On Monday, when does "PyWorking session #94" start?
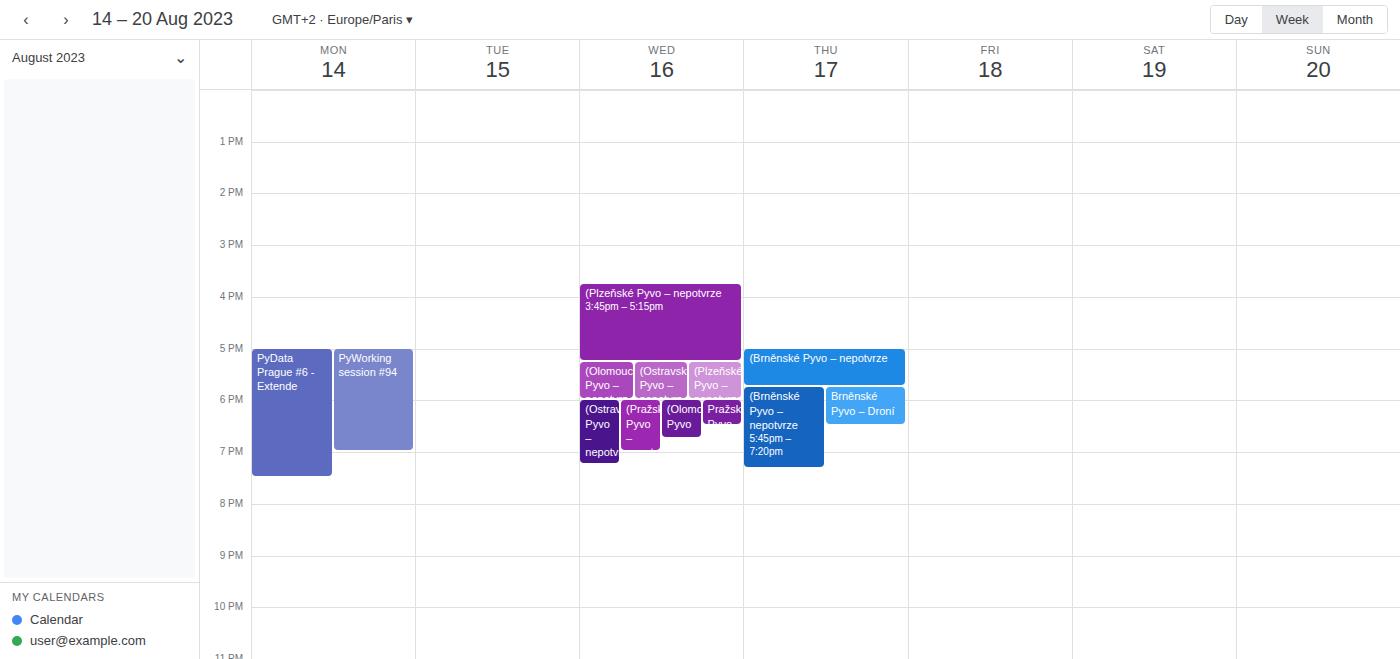
5:00 PM